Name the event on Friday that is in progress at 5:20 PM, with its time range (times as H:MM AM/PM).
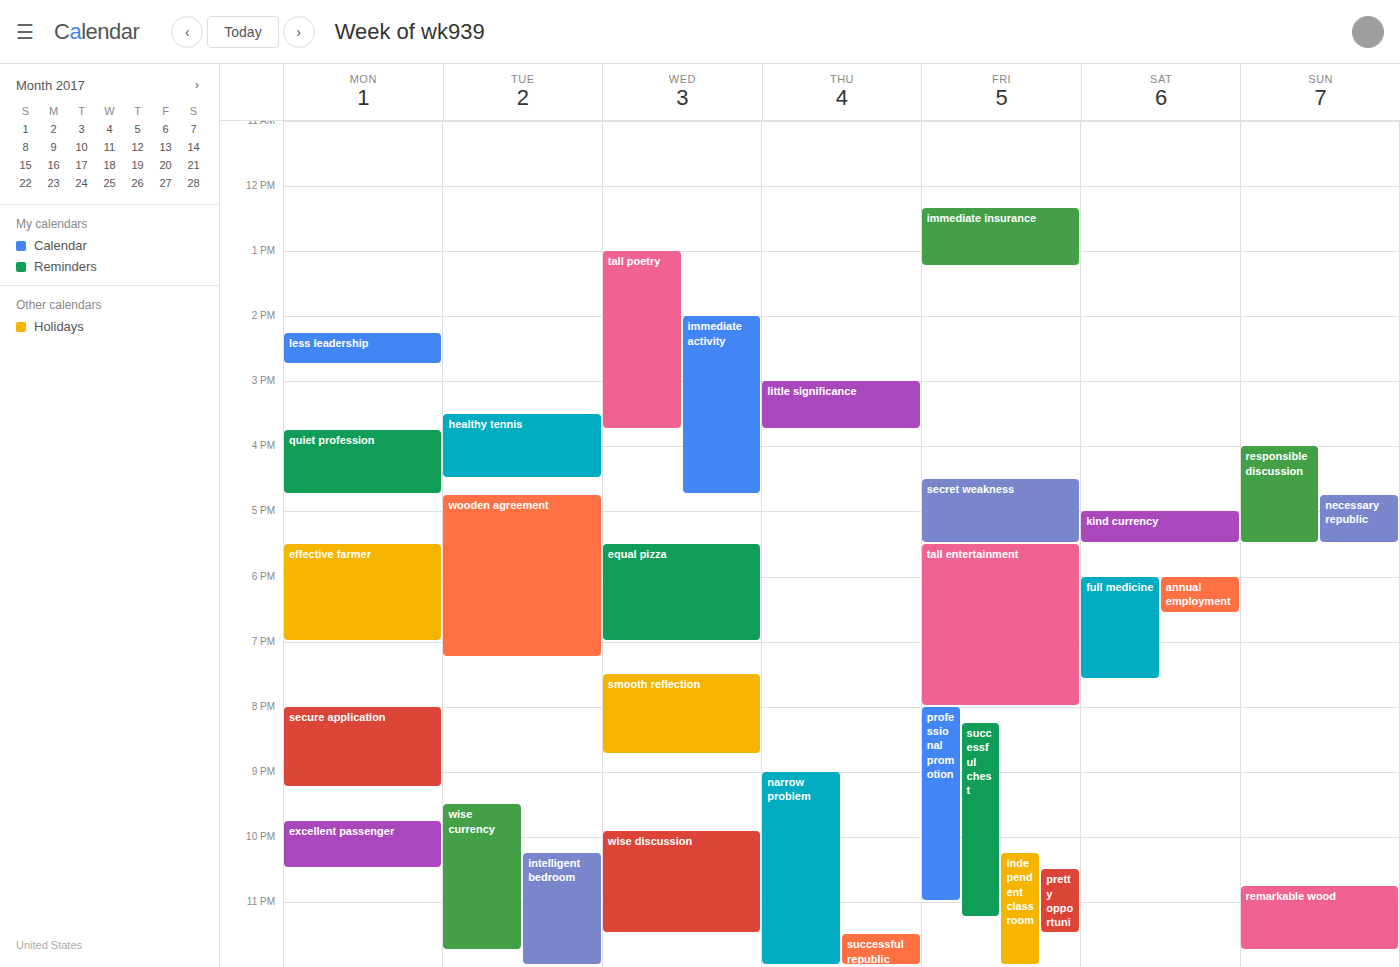
"secret weakness", 4:30 PM to 5:30 PM